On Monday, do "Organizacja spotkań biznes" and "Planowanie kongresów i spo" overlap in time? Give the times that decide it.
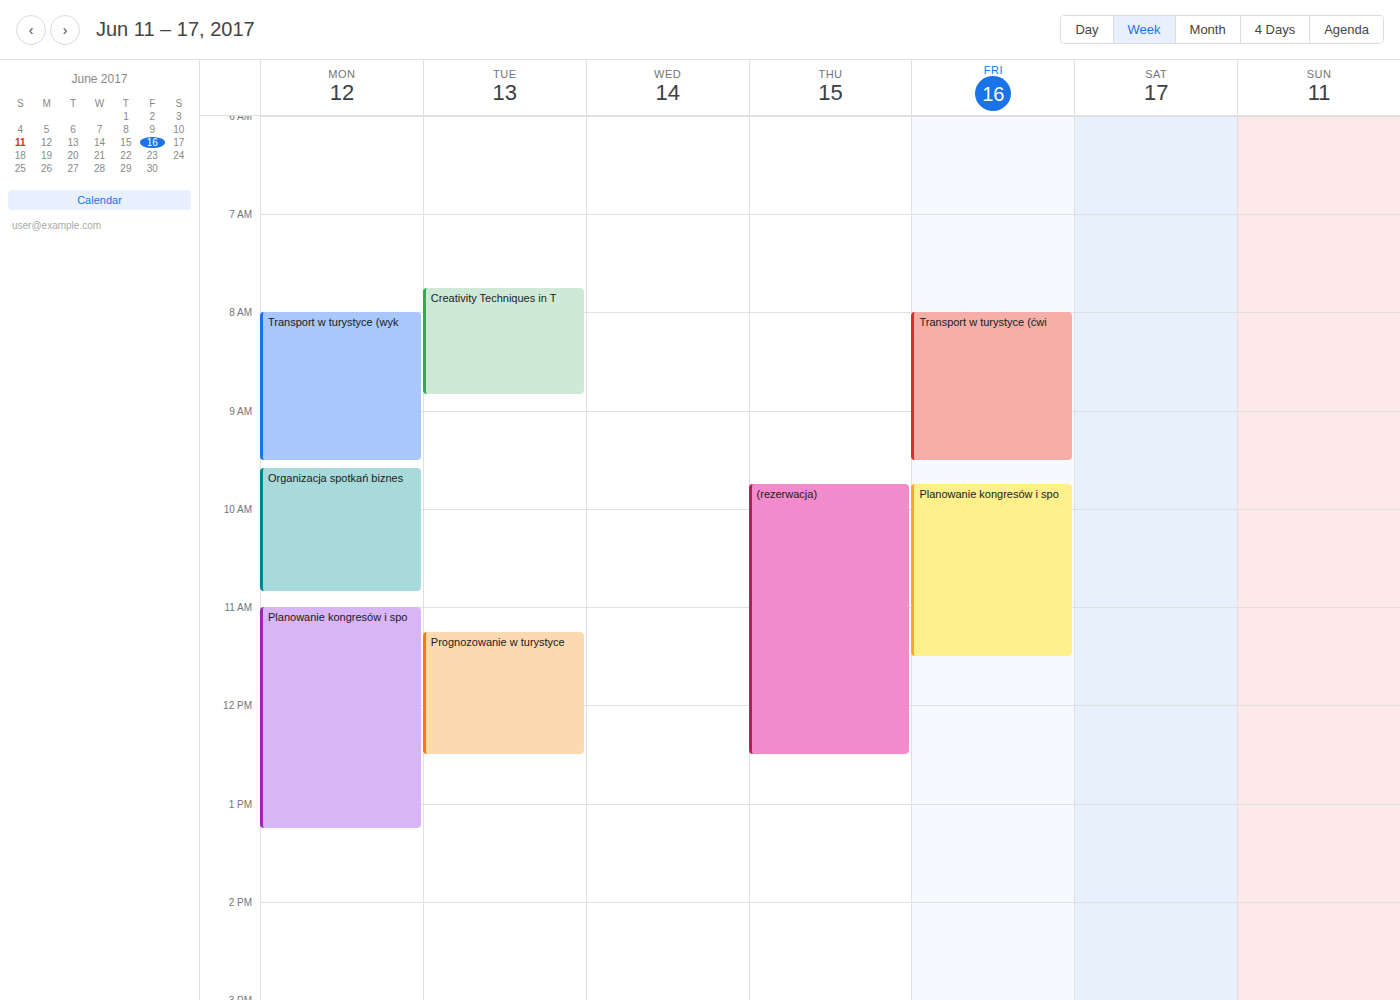
"Organizacja spotkań biznes" ends at 10:50 AM and "Planowanie kongresów i spo" starts at 11:00 AM -- no overlap.